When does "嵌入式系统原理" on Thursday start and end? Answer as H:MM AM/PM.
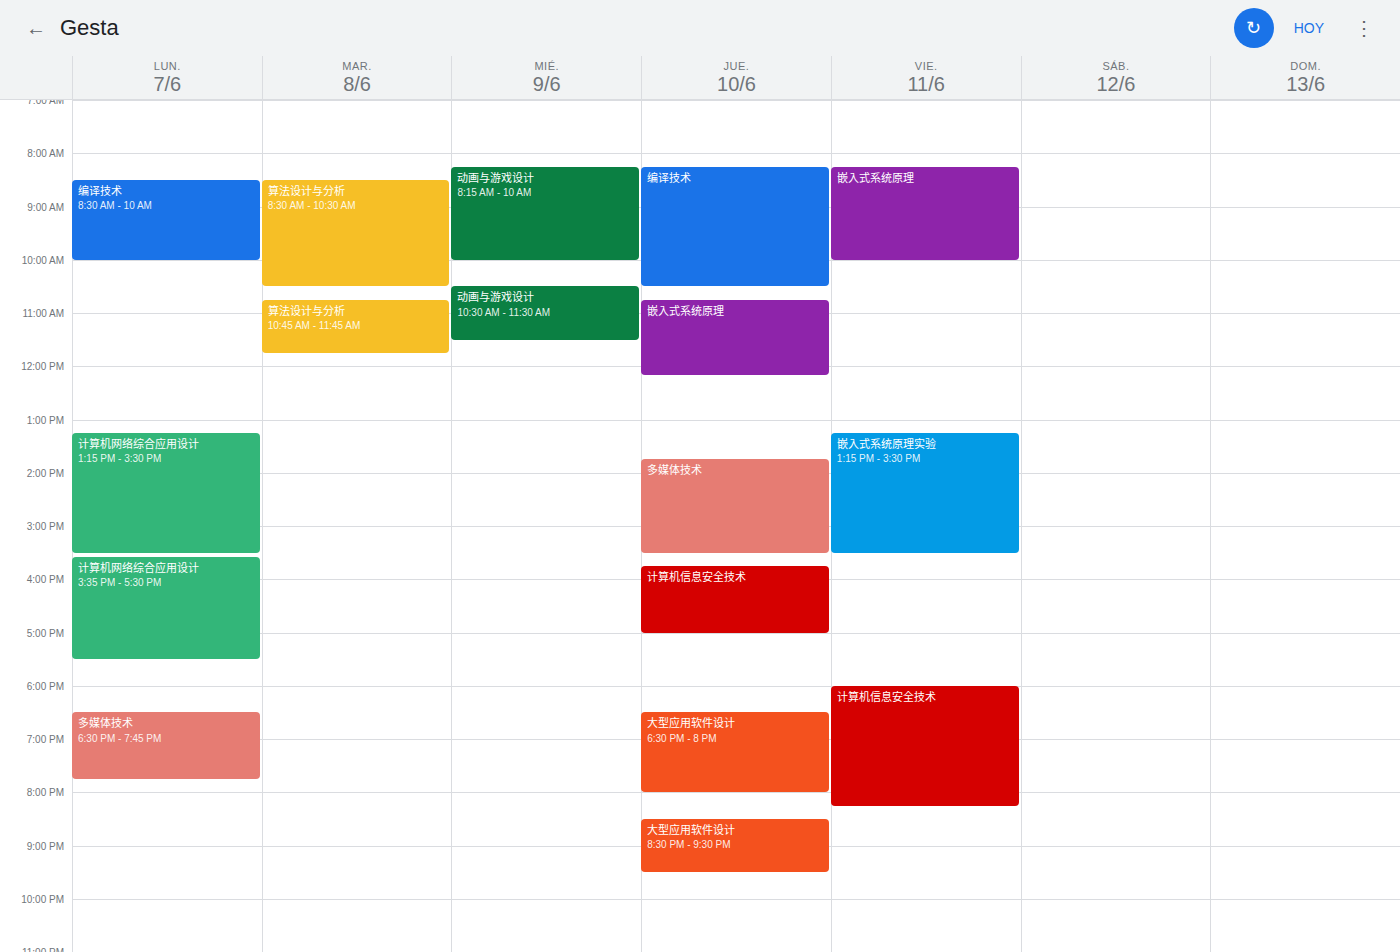
10:45 AM to 12:10 PM